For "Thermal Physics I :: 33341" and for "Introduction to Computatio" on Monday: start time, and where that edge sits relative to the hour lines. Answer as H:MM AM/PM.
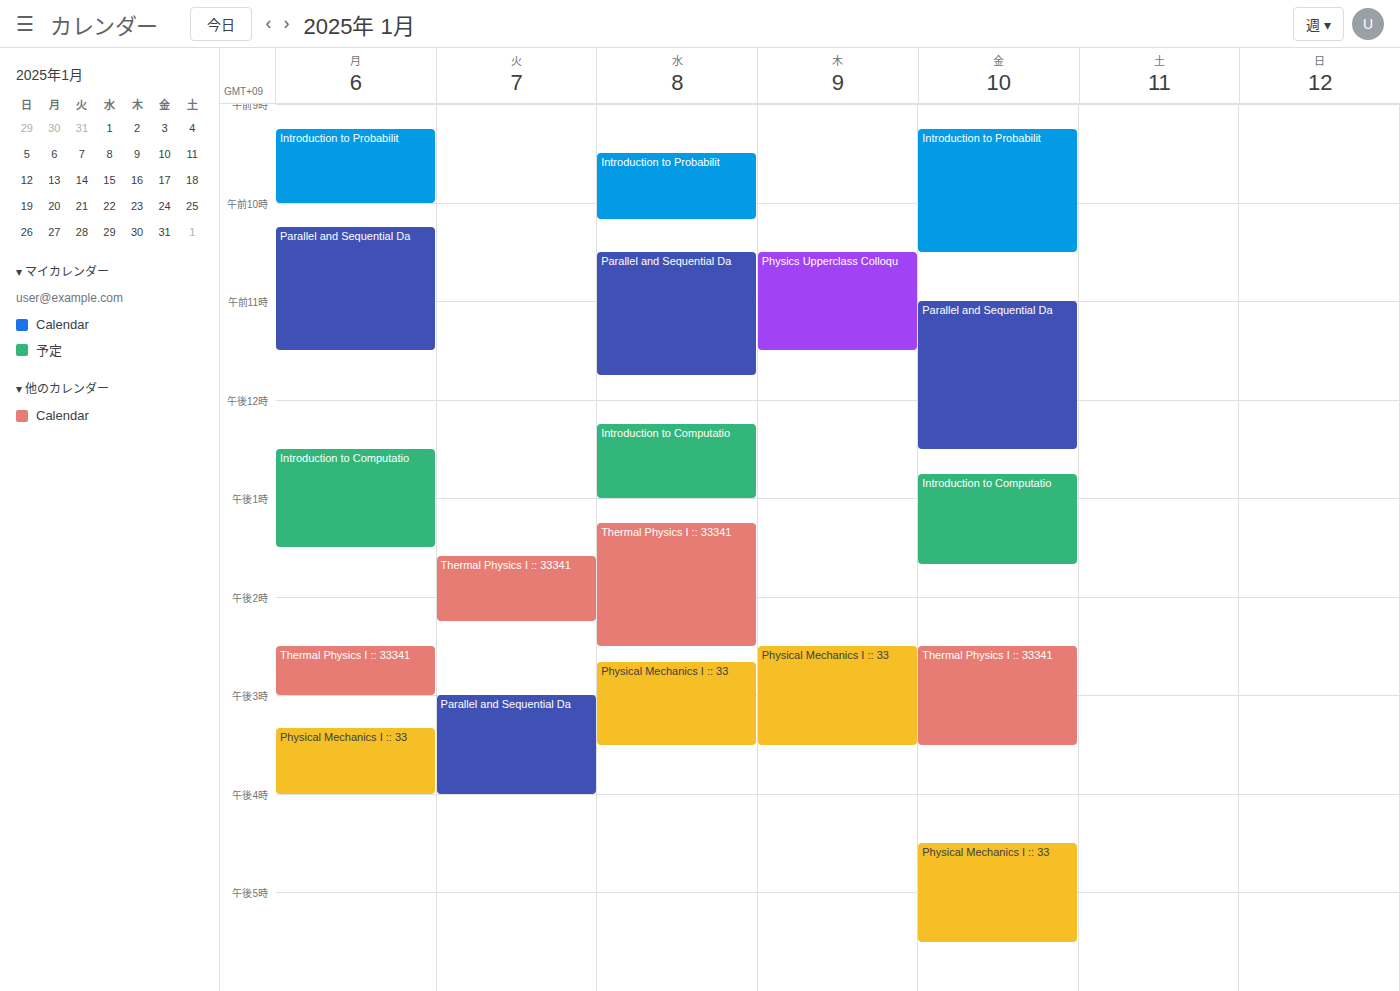
"Thermal Physics I :: 33341": 2:30 PM, halfway between the 2 PM and 3 PM lines. "Introduction to Computatio": 12:30 PM, halfway between the 12 PM and 1 PM lines.